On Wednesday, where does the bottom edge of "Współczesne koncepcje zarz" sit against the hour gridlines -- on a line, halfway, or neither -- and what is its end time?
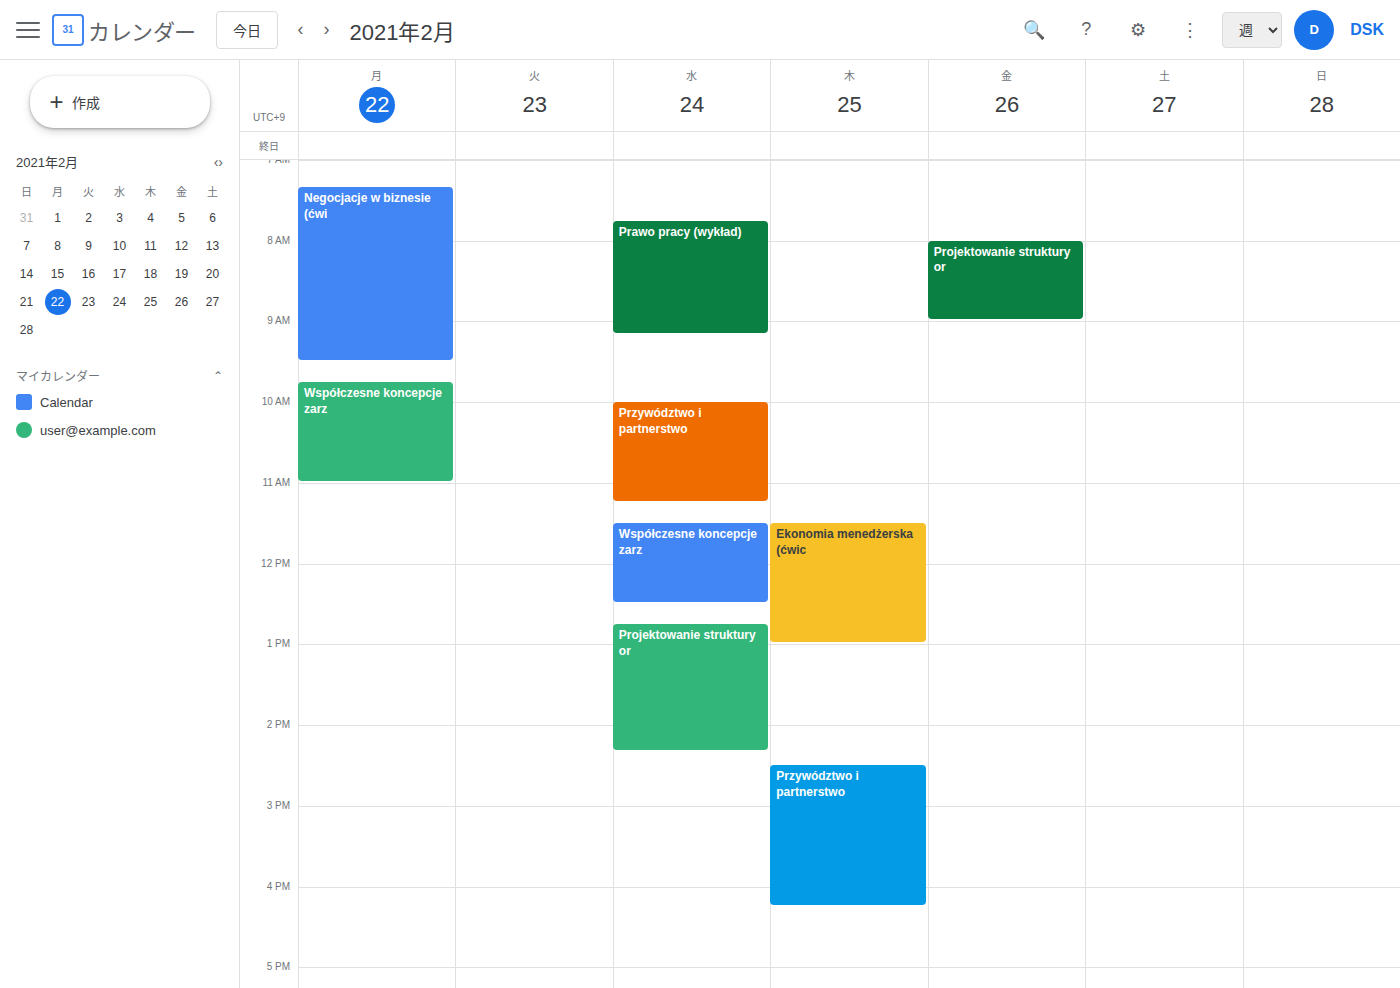
12:30 PM -- halfway between the 12 PM and 1 PM lines.